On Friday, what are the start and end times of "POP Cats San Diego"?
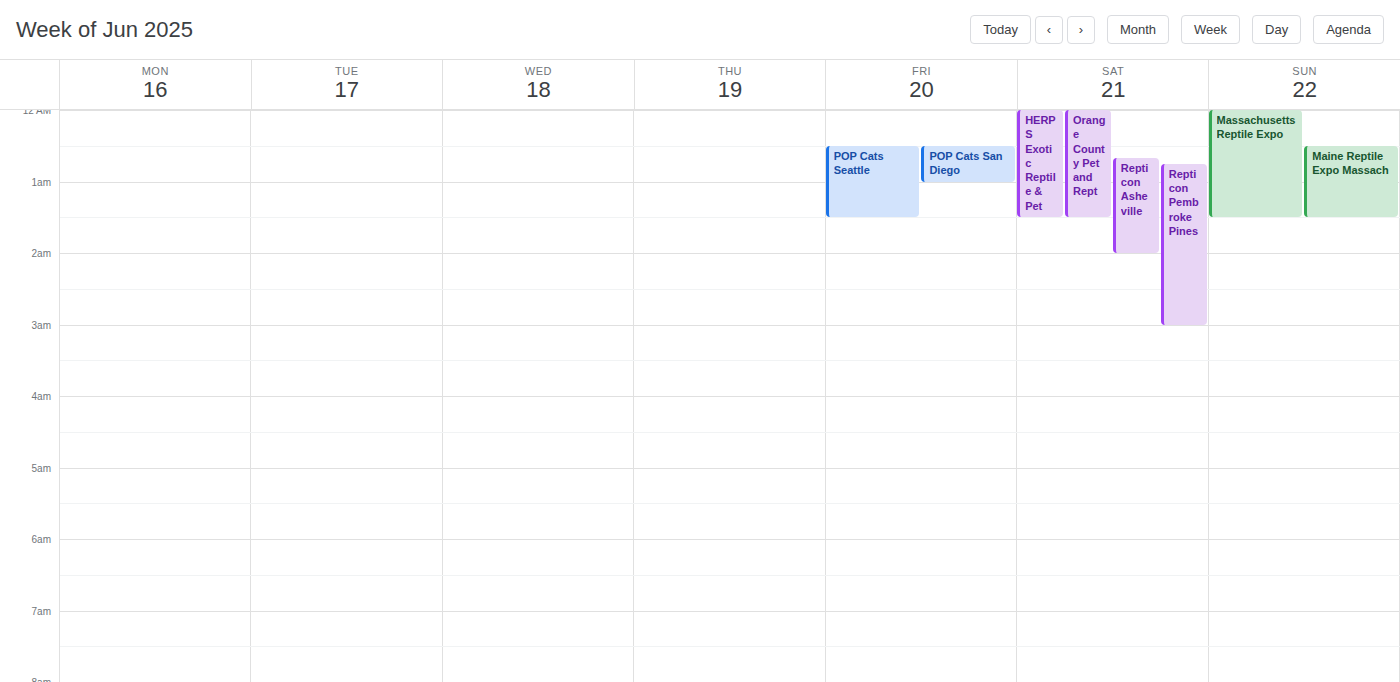
12:30 AM to 1:00 AM